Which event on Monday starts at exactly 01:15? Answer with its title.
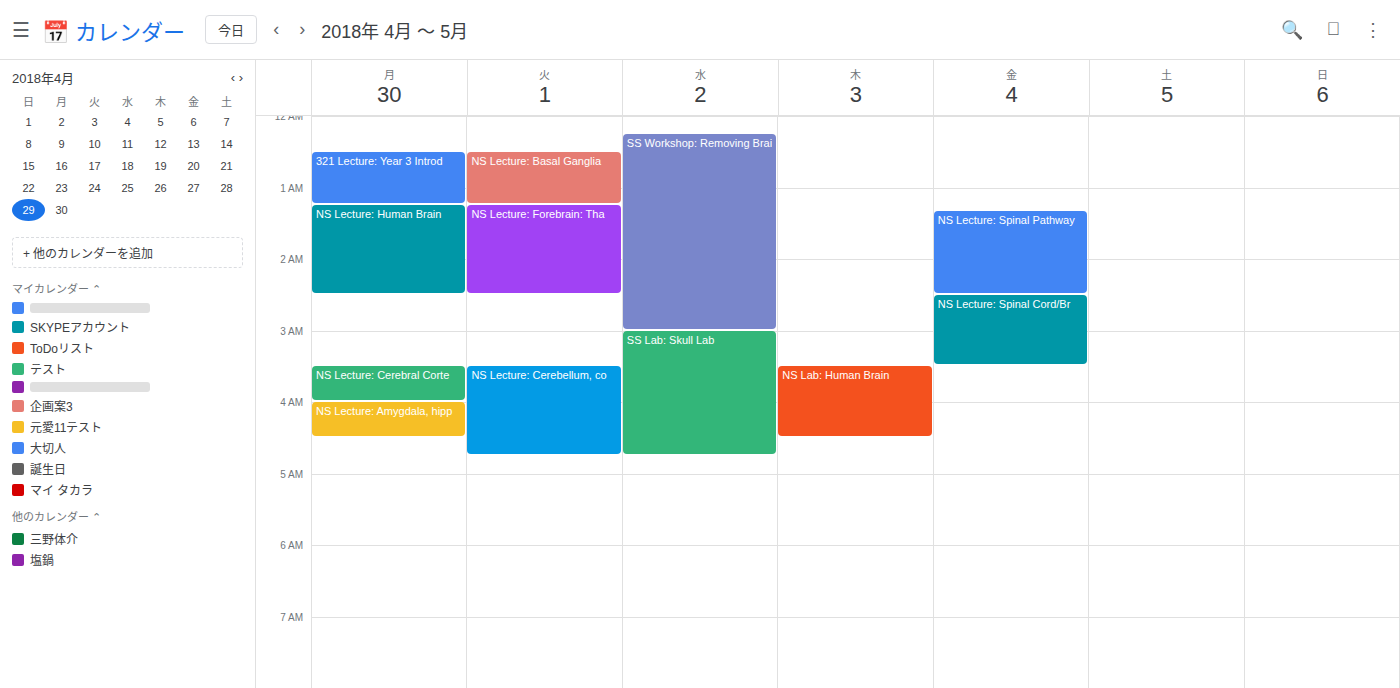
"NS Lecture: Human Brain"